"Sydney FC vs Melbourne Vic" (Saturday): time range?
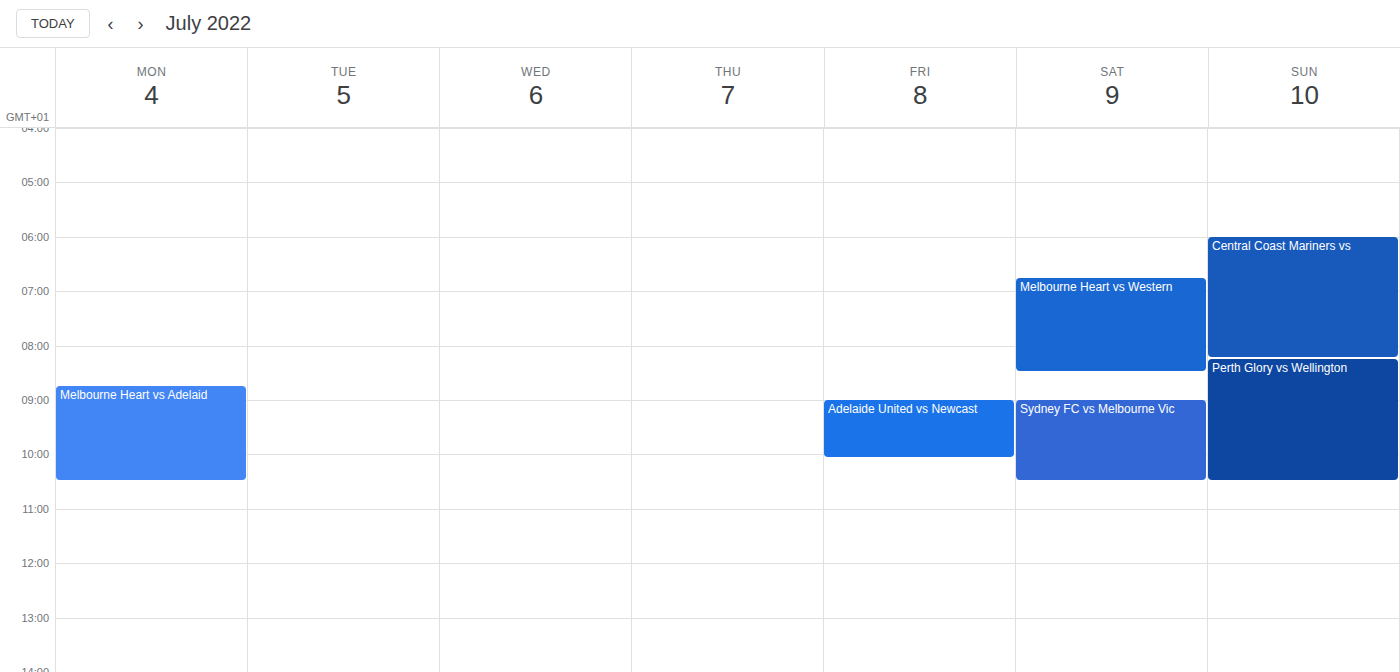
9:00 AM to 10:30 AM